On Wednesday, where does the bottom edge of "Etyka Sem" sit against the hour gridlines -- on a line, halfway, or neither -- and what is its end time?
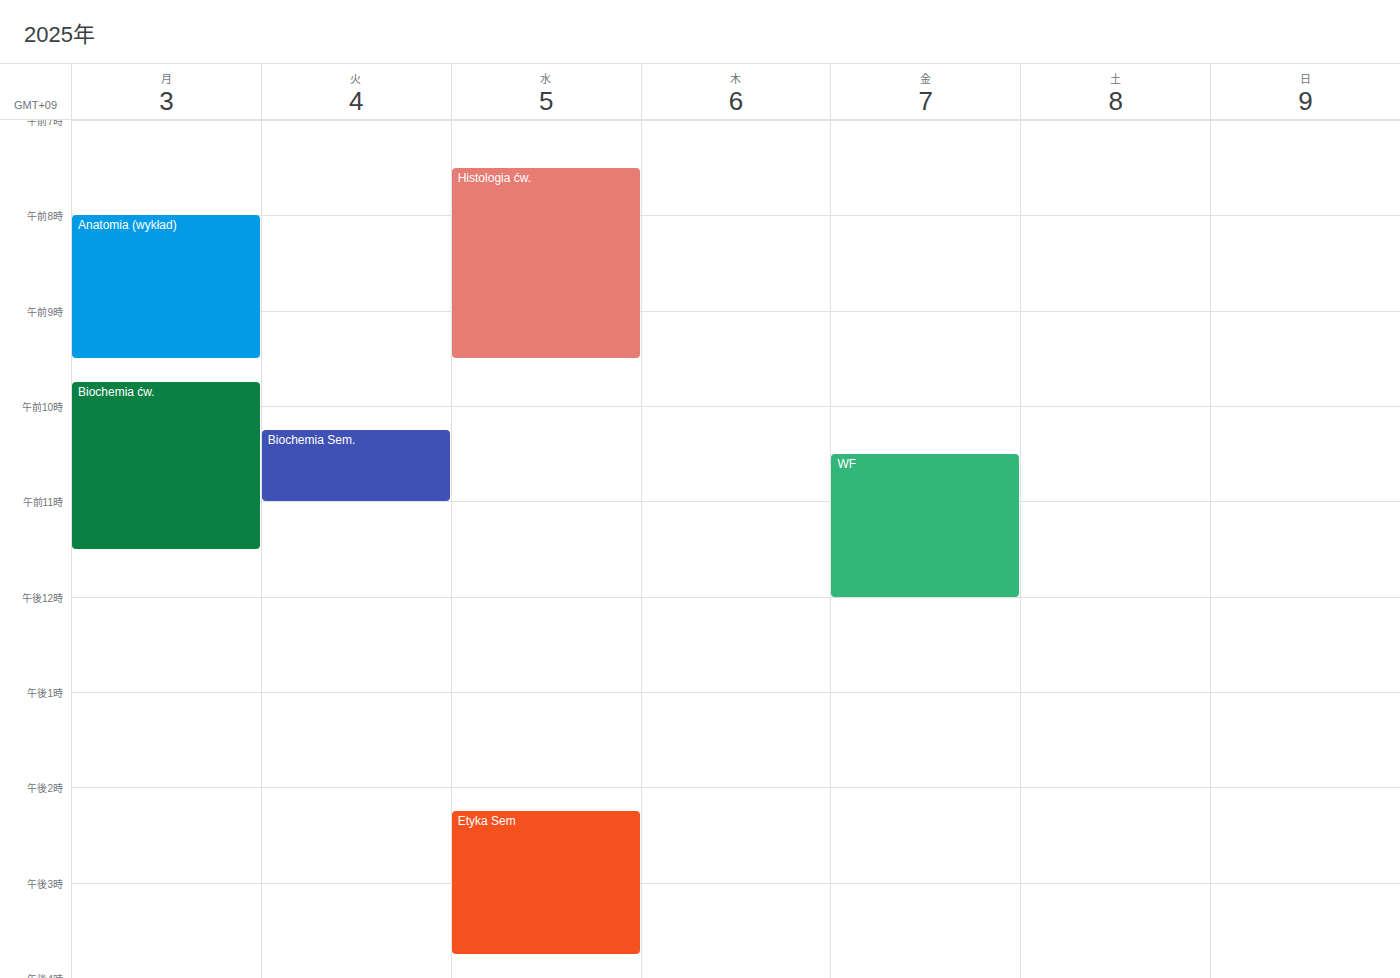
3:45 PM -- neither: three quarters of the way from the 3 PM line to the 4 PM line.